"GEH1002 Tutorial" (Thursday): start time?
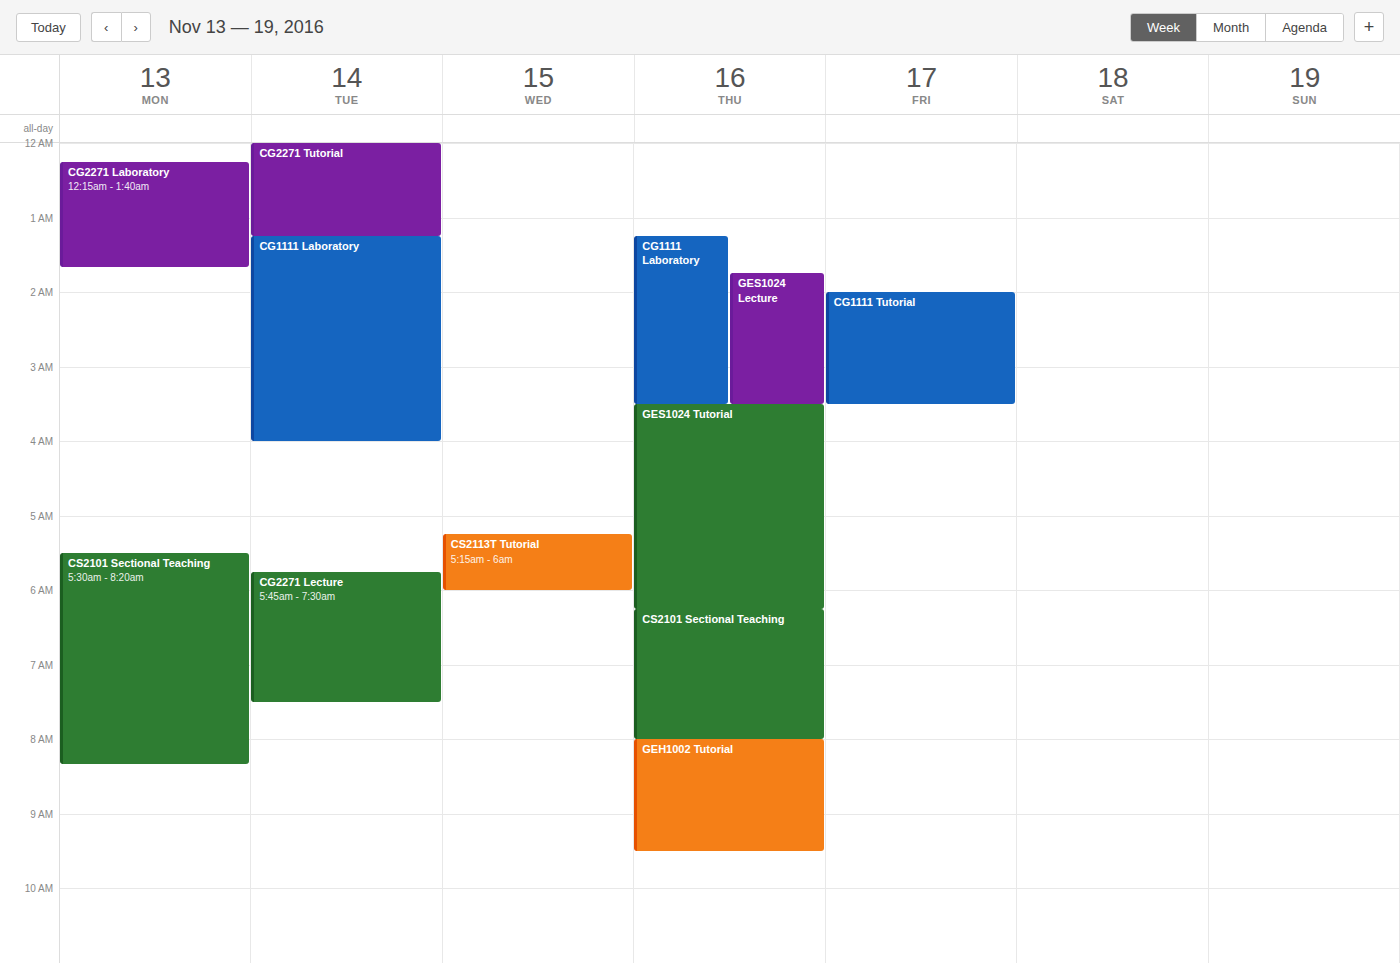
8:00 AM